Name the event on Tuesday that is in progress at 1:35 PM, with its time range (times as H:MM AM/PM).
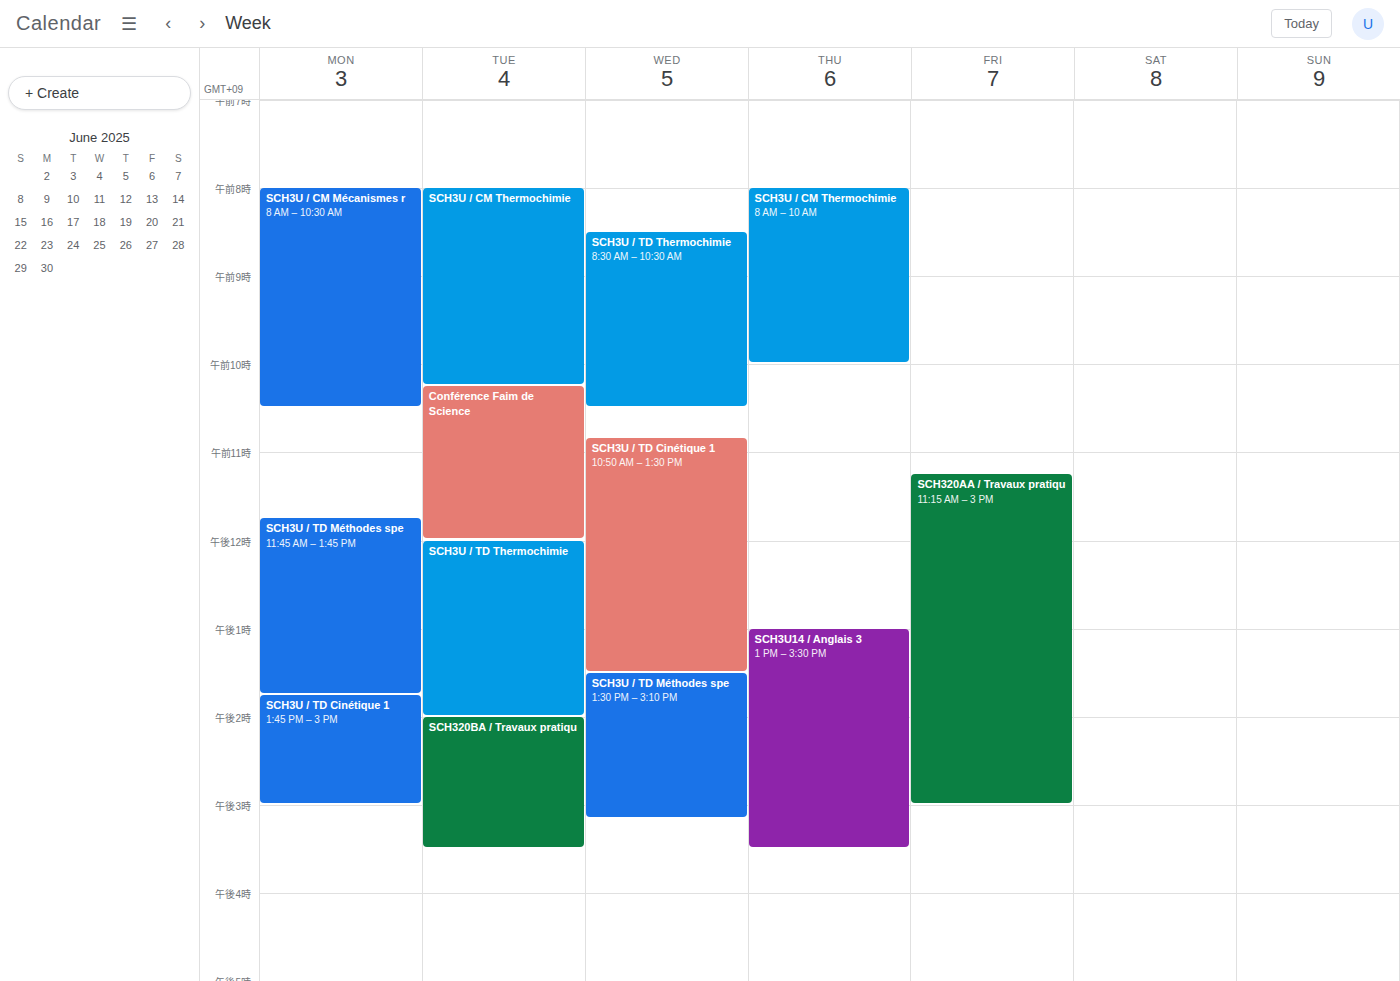
"SCH3U / TD Thermochimie", 12:00 PM to 2:00 PM